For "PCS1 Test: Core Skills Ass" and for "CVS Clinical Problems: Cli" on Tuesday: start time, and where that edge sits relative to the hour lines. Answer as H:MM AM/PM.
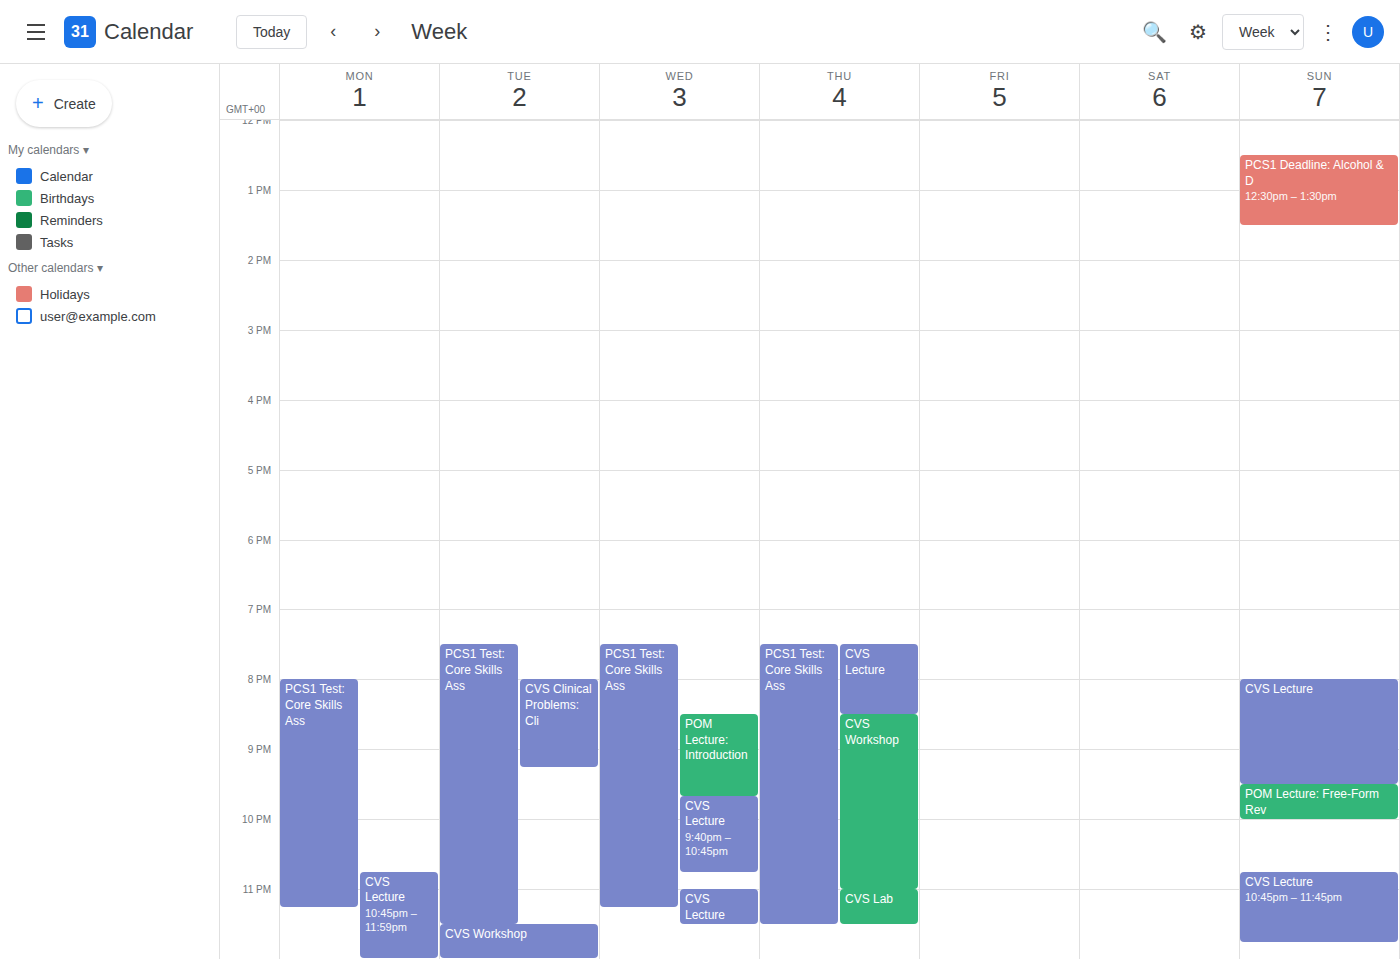
"PCS1 Test: Core Skills Ass": 7:30 PM, halfway between the 7 PM and 8 PM lines. "CVS Clinical Problems: Cli": 8:00 PM, exactly on the 8 PM line.